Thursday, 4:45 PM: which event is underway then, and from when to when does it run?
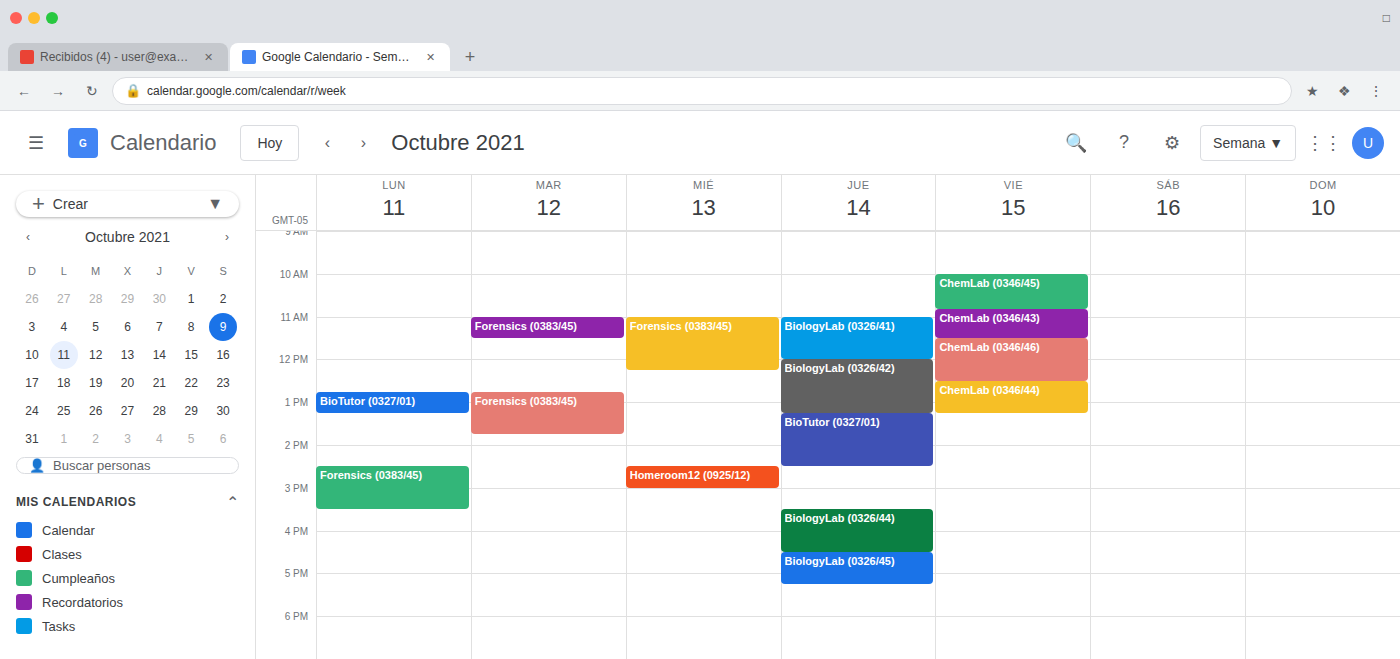
"BiologyLab (0326/45)", 4:30 PM to 5:15 PM